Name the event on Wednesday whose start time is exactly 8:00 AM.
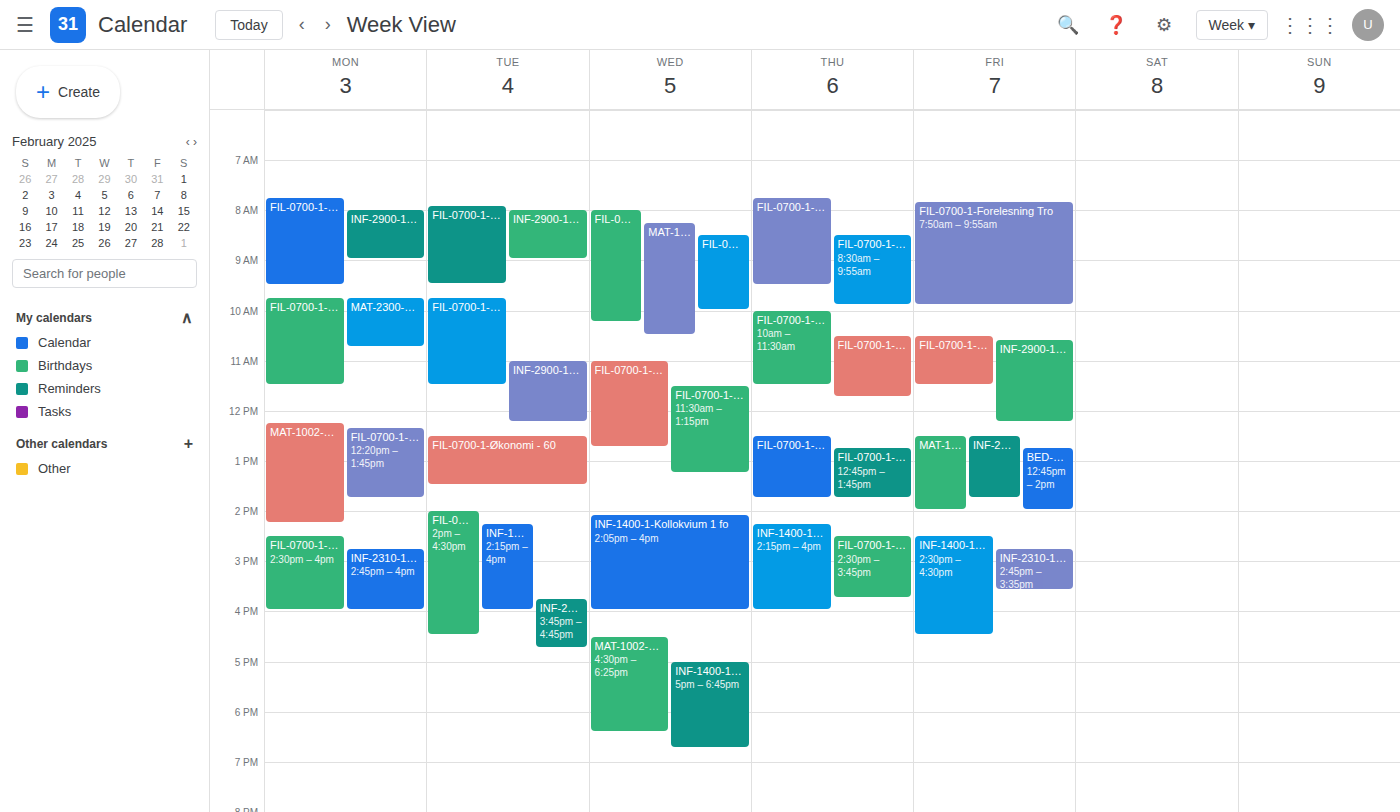
"FIL-0700-1-HS-194 - CAMPUS"